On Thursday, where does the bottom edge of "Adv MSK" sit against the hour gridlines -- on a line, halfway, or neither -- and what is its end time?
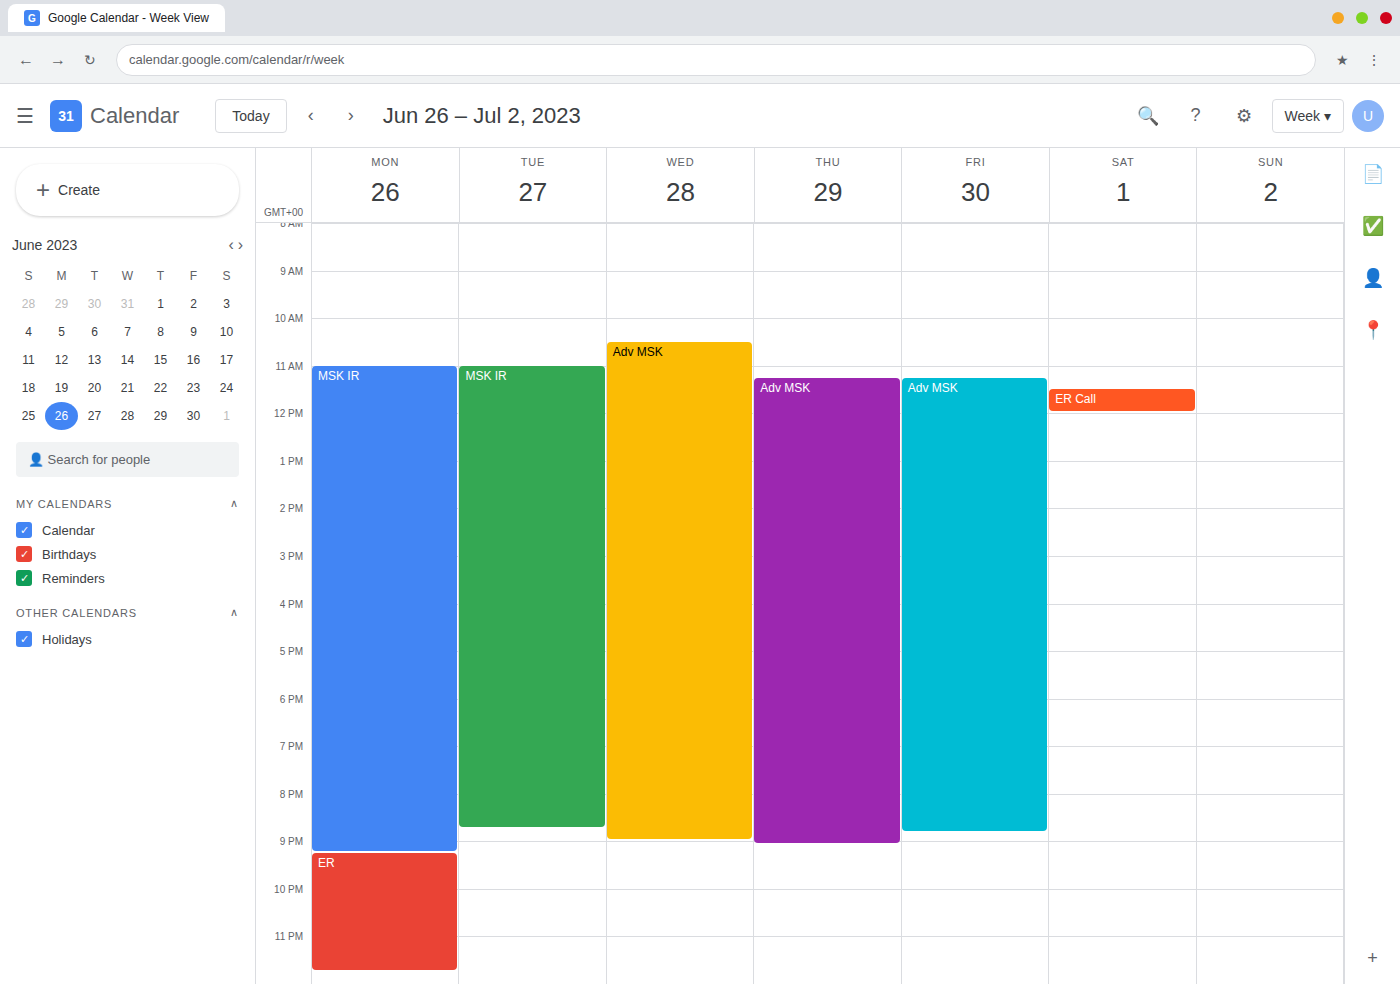
9:05 PM -- neither: 5 minutes below the 9 PM line and 55 minutes above the 10 PM line.